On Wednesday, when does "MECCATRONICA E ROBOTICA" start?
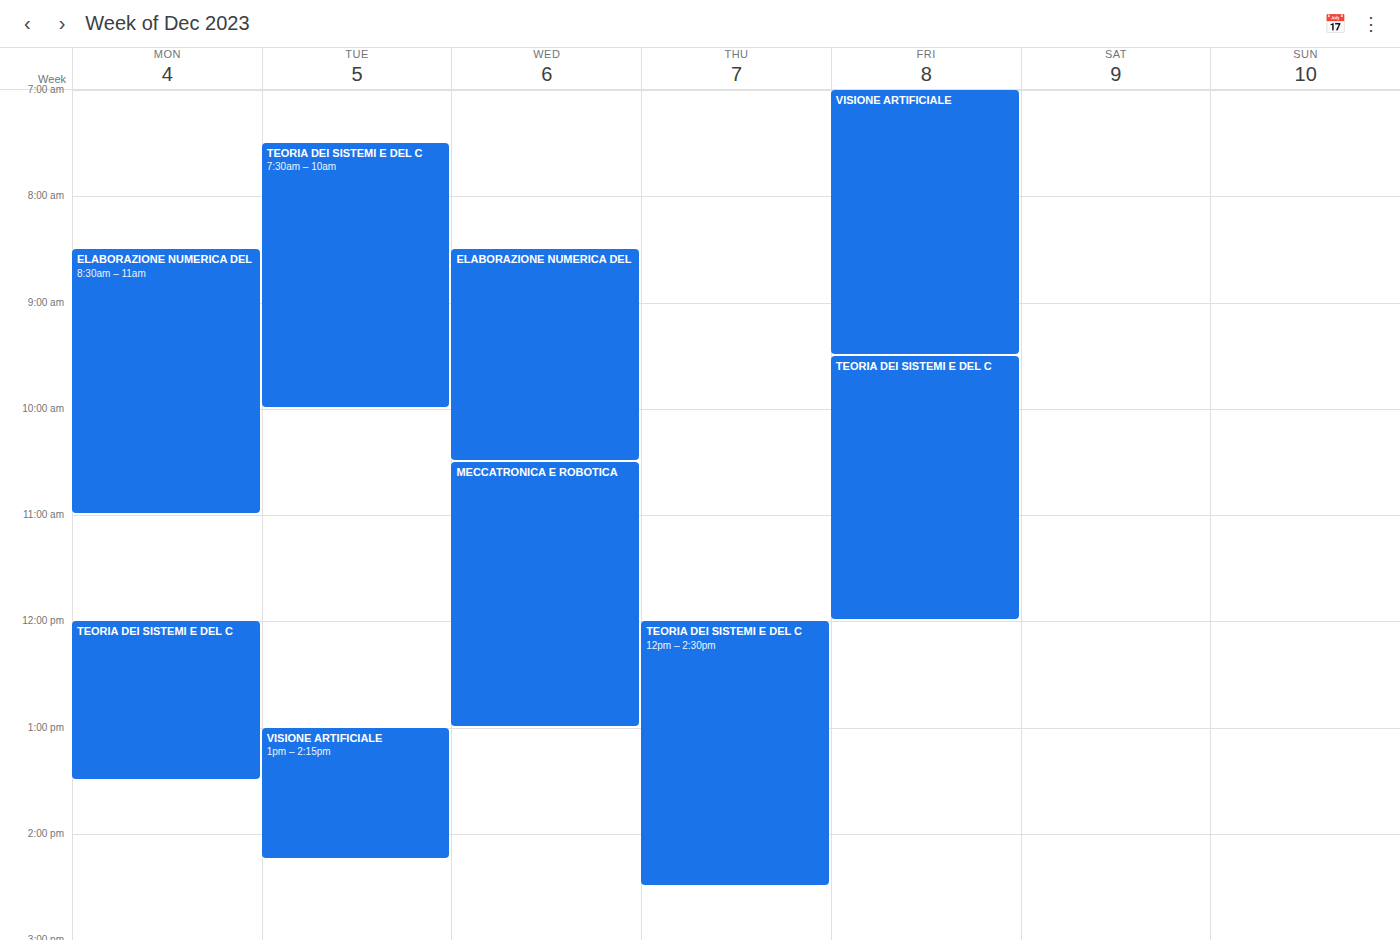
10:30 AM